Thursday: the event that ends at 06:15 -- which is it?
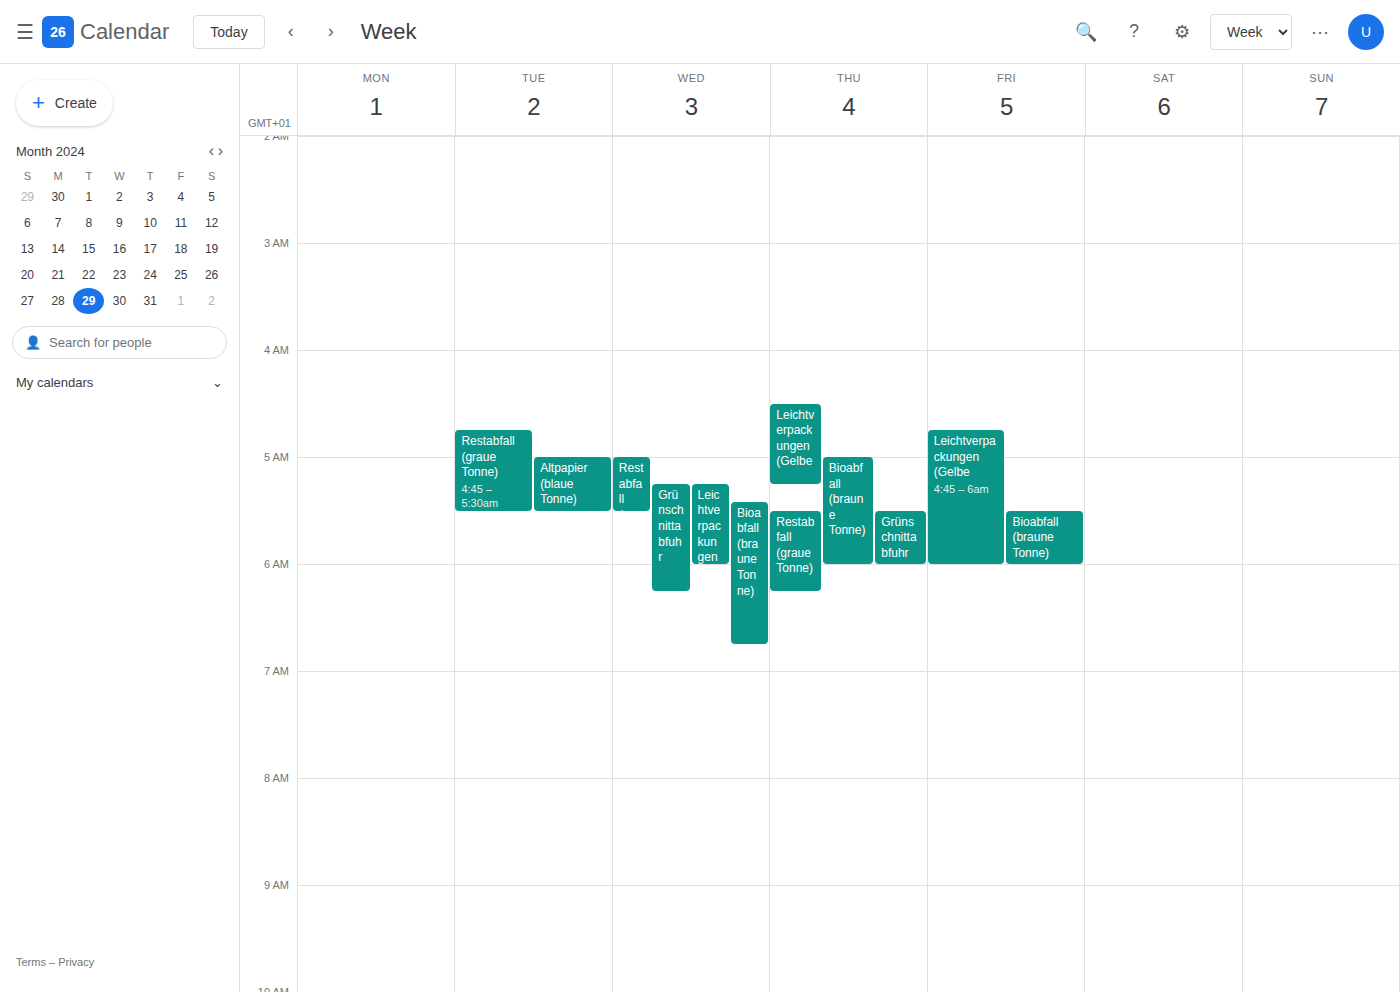
"Restabfall (graue Tonne)"